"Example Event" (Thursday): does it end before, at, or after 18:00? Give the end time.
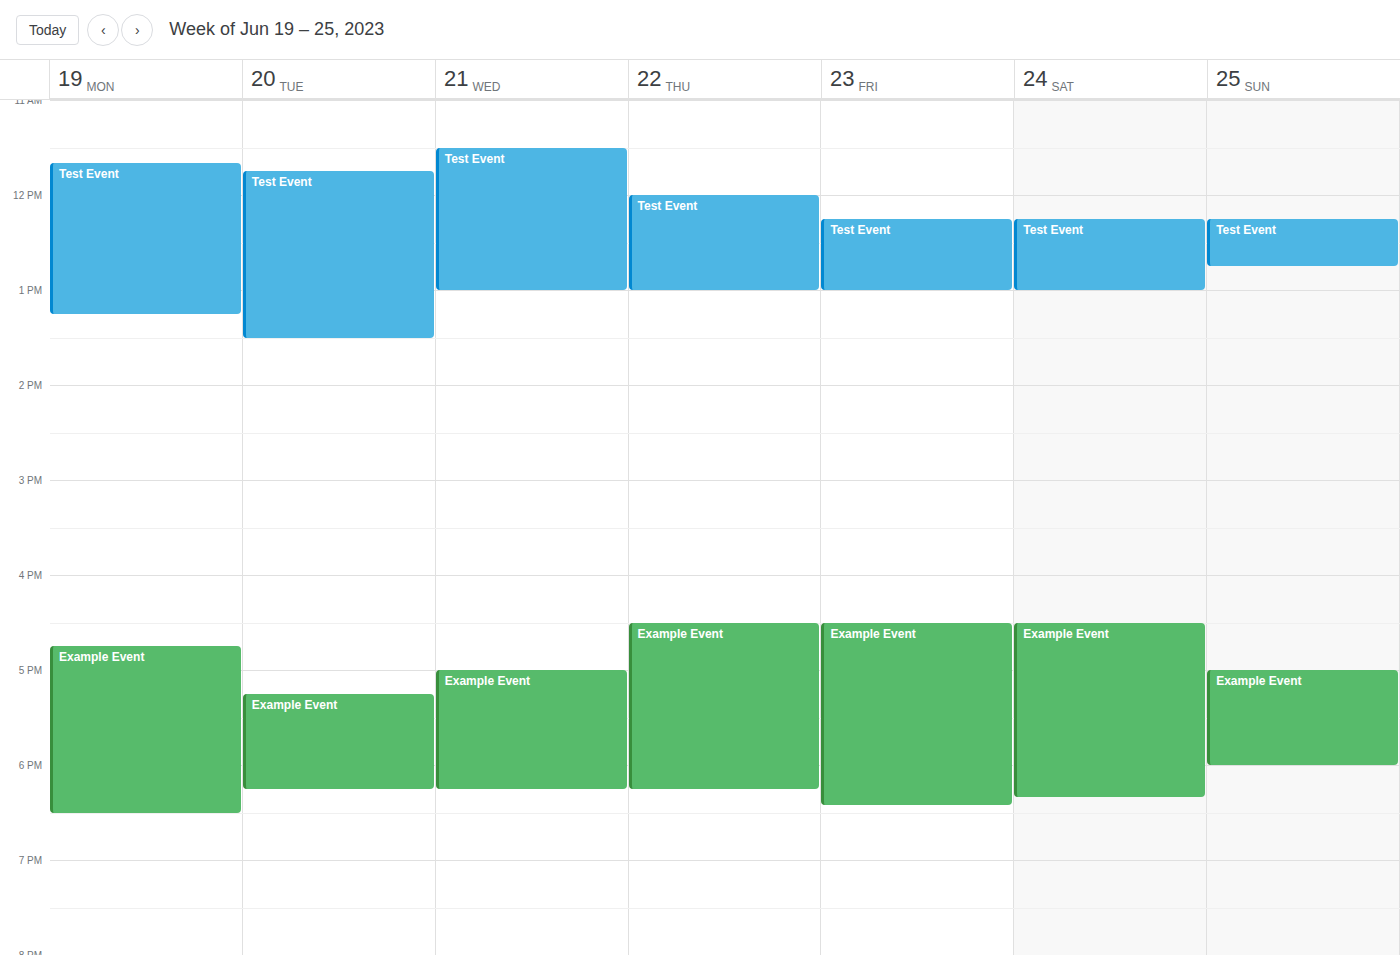
18:15 -- after 18:00, 15 minutes below the 18:00 line.